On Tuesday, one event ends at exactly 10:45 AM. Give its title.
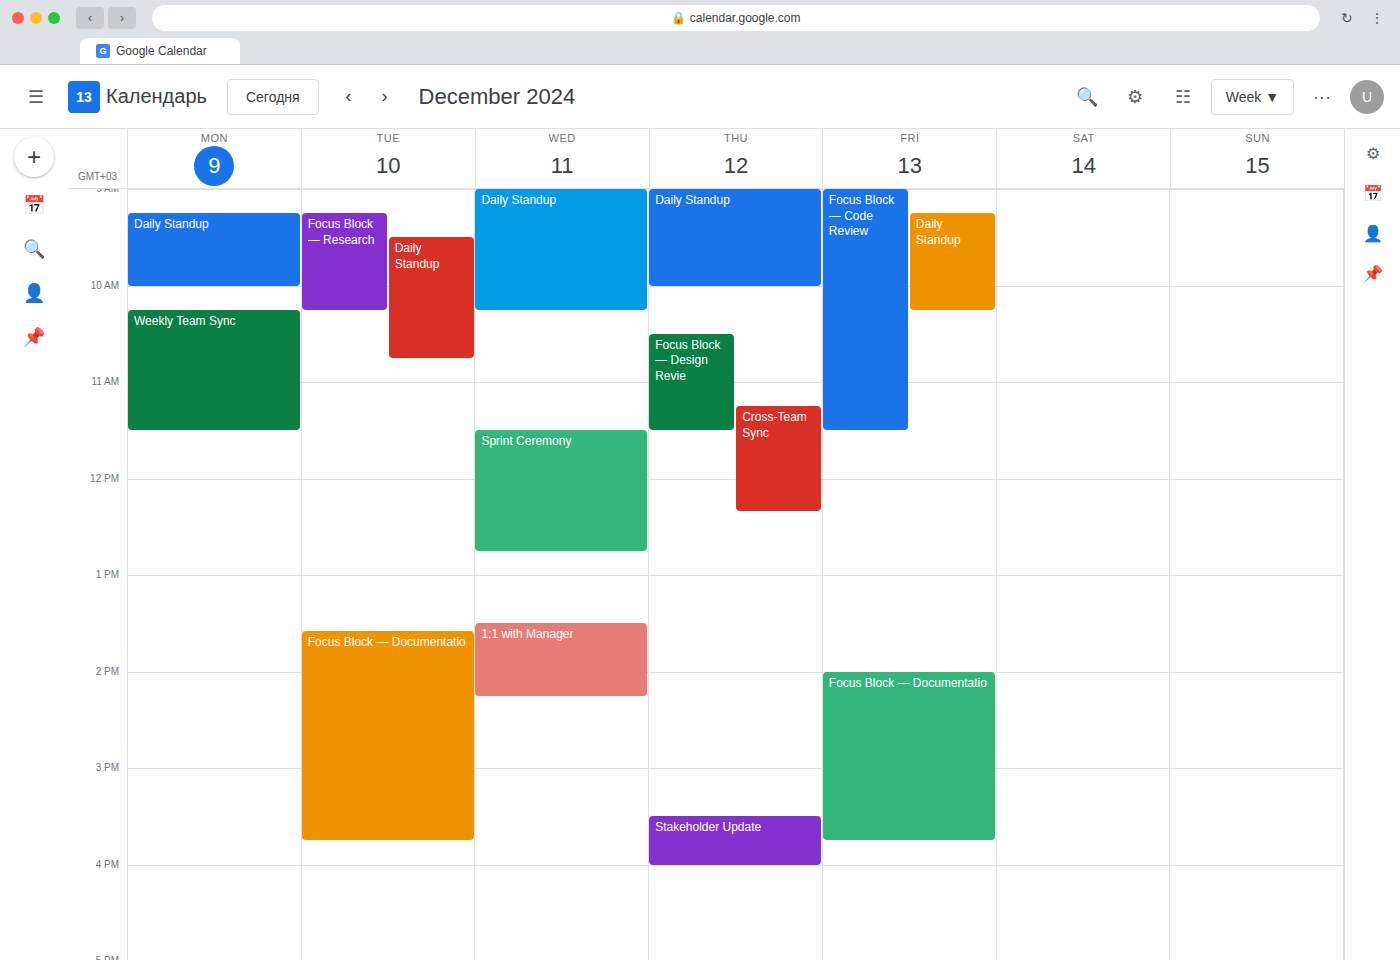
"Daily Standup"